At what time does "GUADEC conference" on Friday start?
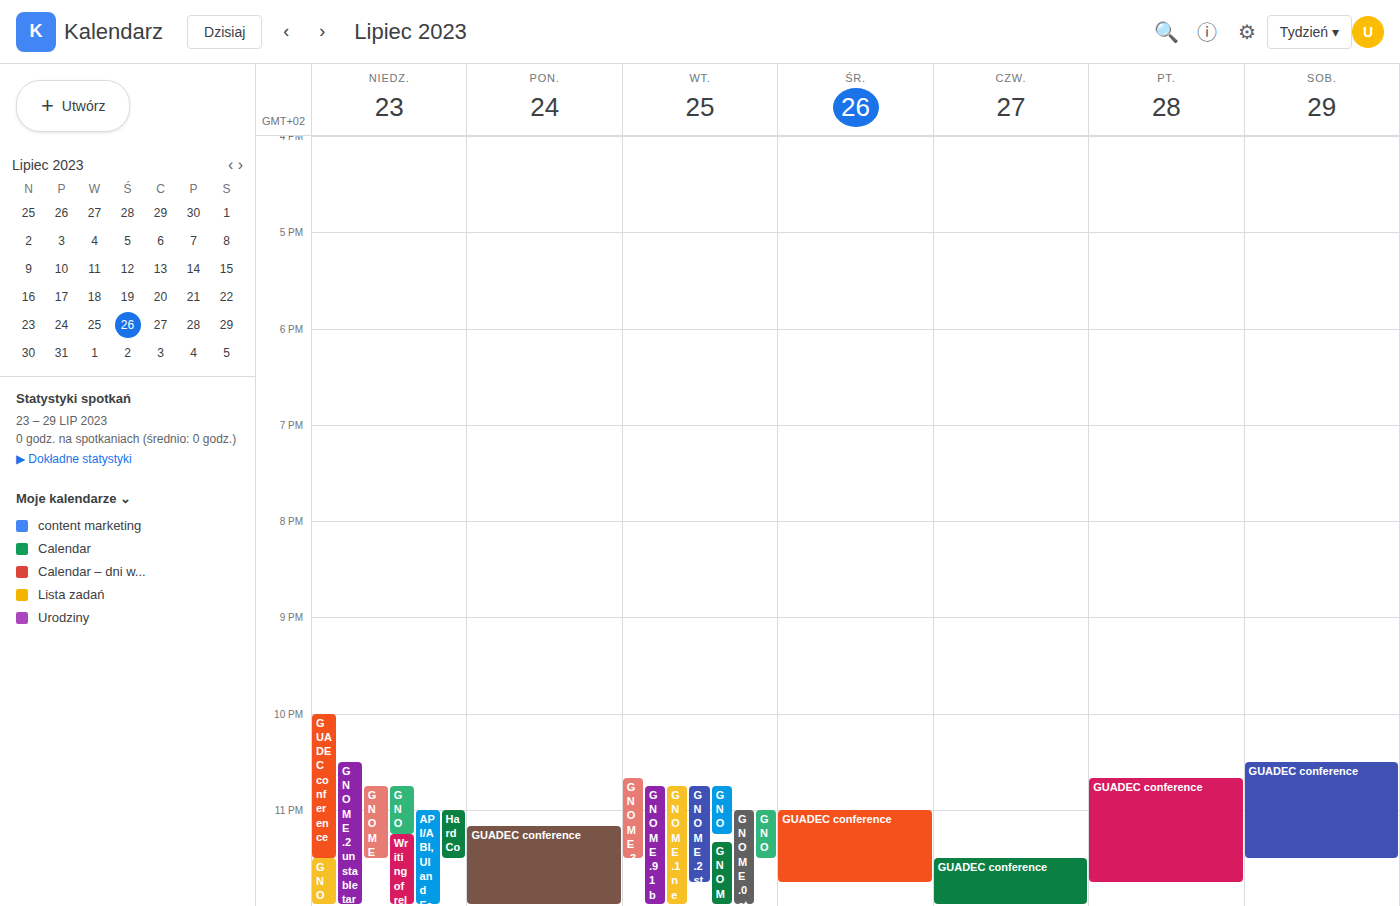
10:40 PM